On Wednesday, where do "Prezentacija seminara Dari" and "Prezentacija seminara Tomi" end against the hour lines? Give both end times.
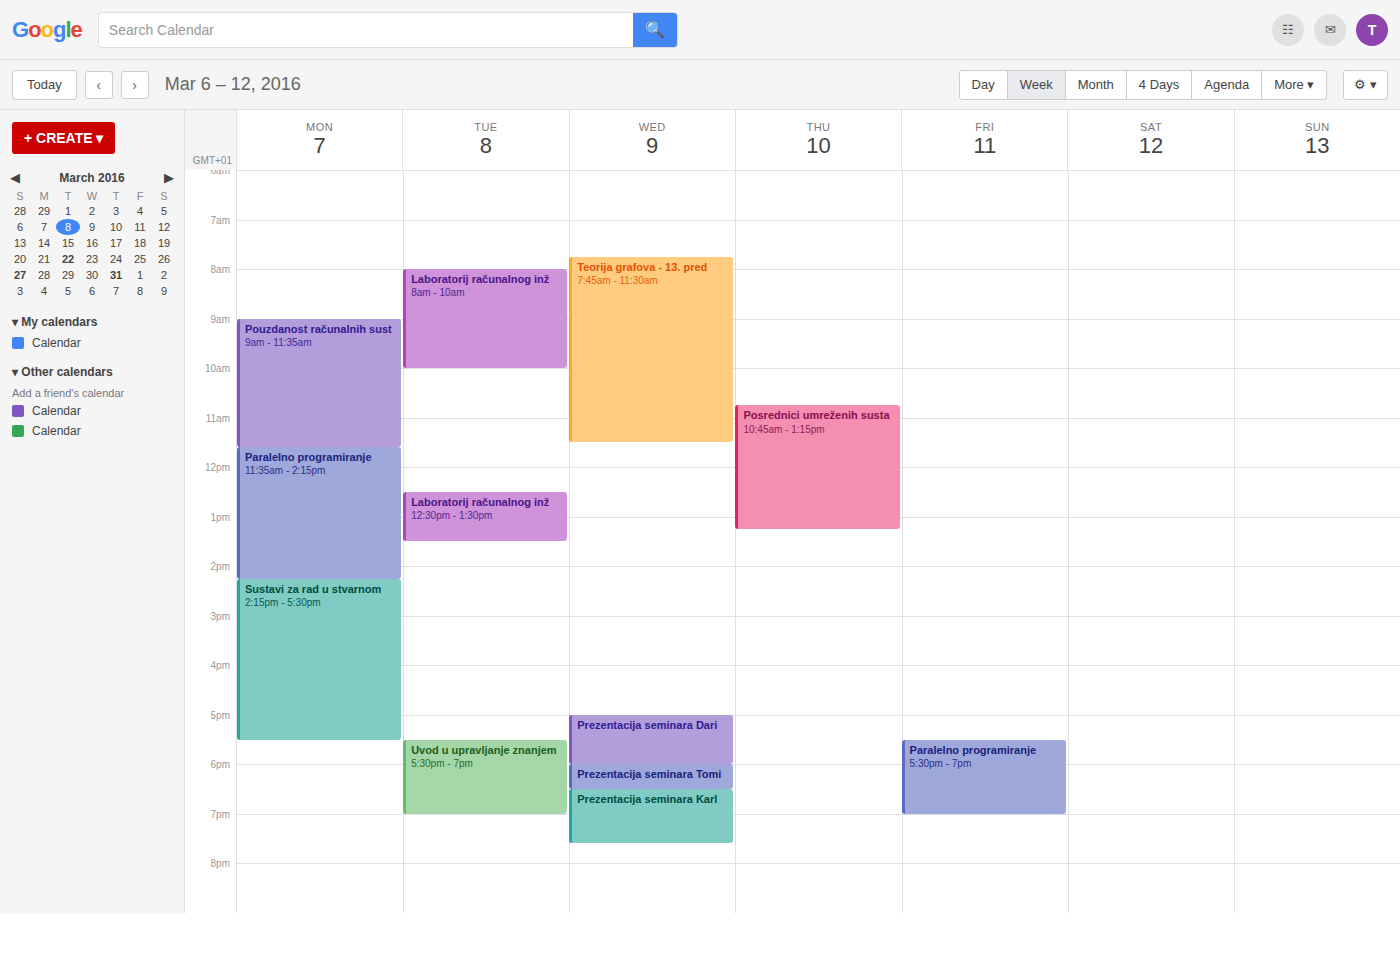
"Prezentacija seminara Dari": 6:00 PM, exactly on the 6 PM line. "Prezentacija seminara Tomi": 6:30 PM, halfway between the 6 PM and 7 PM lines.